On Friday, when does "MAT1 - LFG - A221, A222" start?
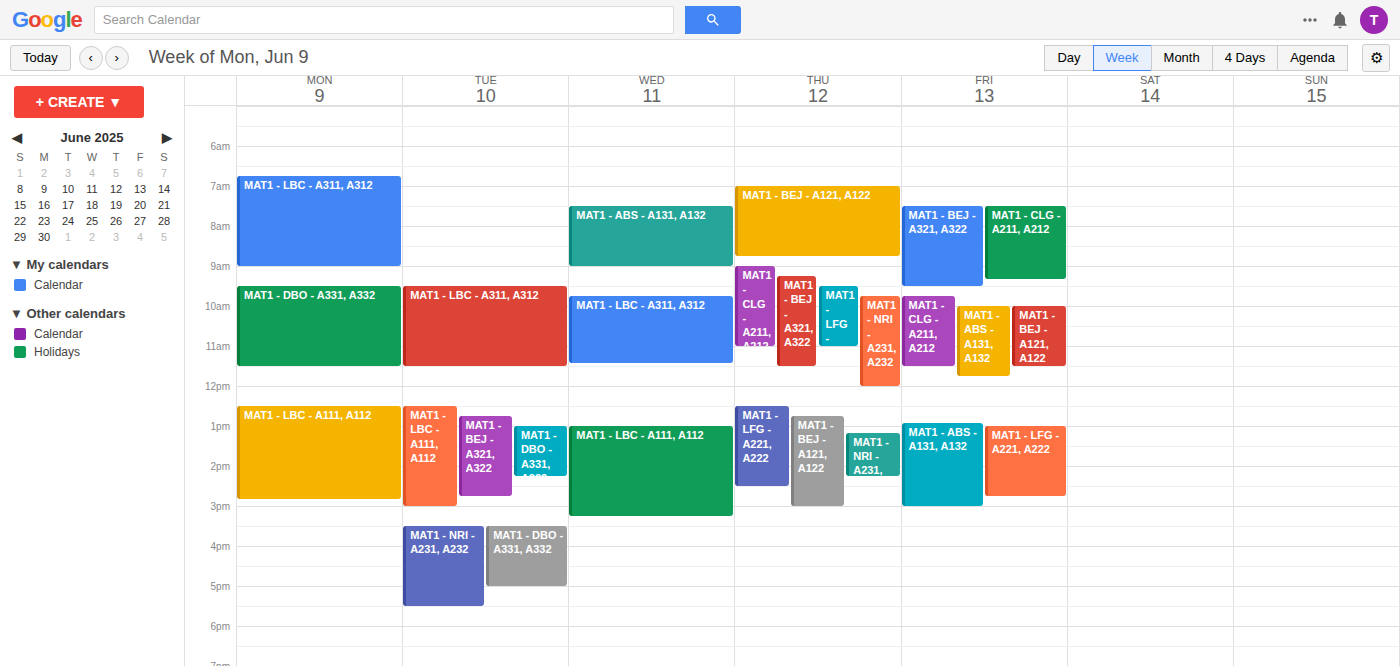
1:00 PM